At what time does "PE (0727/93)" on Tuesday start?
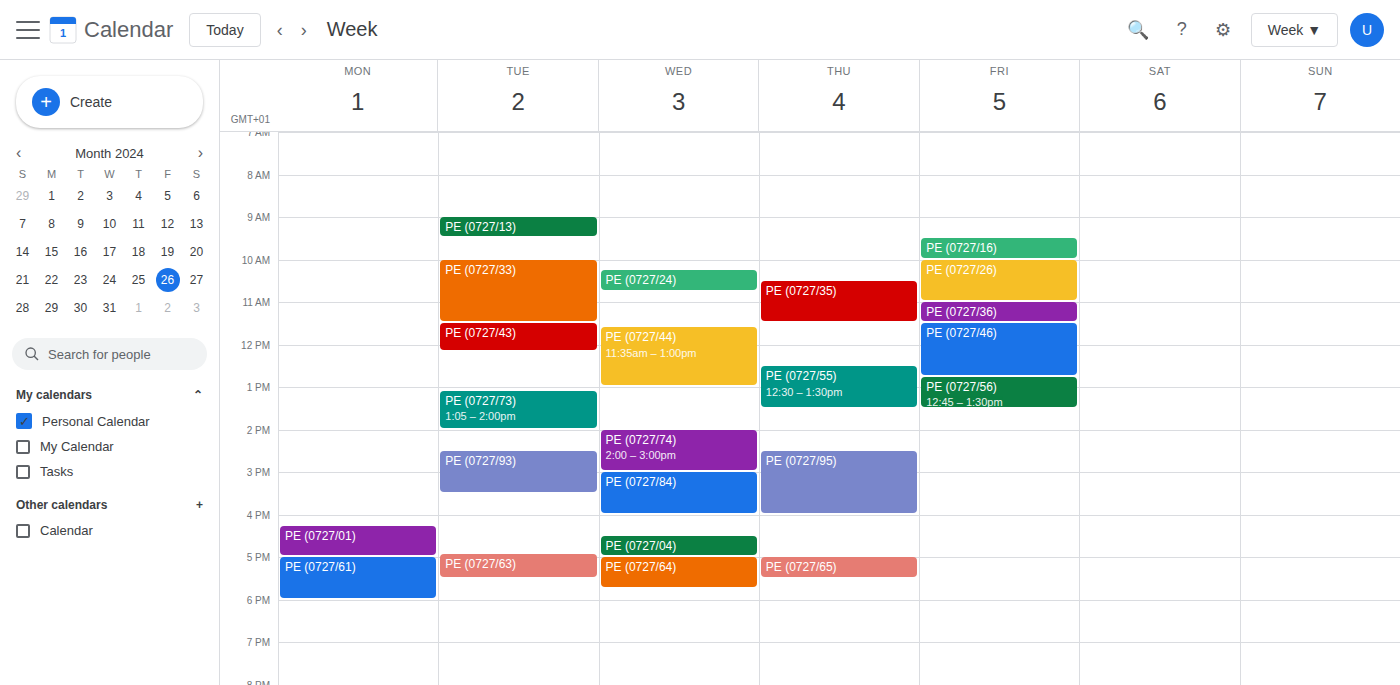
2:30 PM